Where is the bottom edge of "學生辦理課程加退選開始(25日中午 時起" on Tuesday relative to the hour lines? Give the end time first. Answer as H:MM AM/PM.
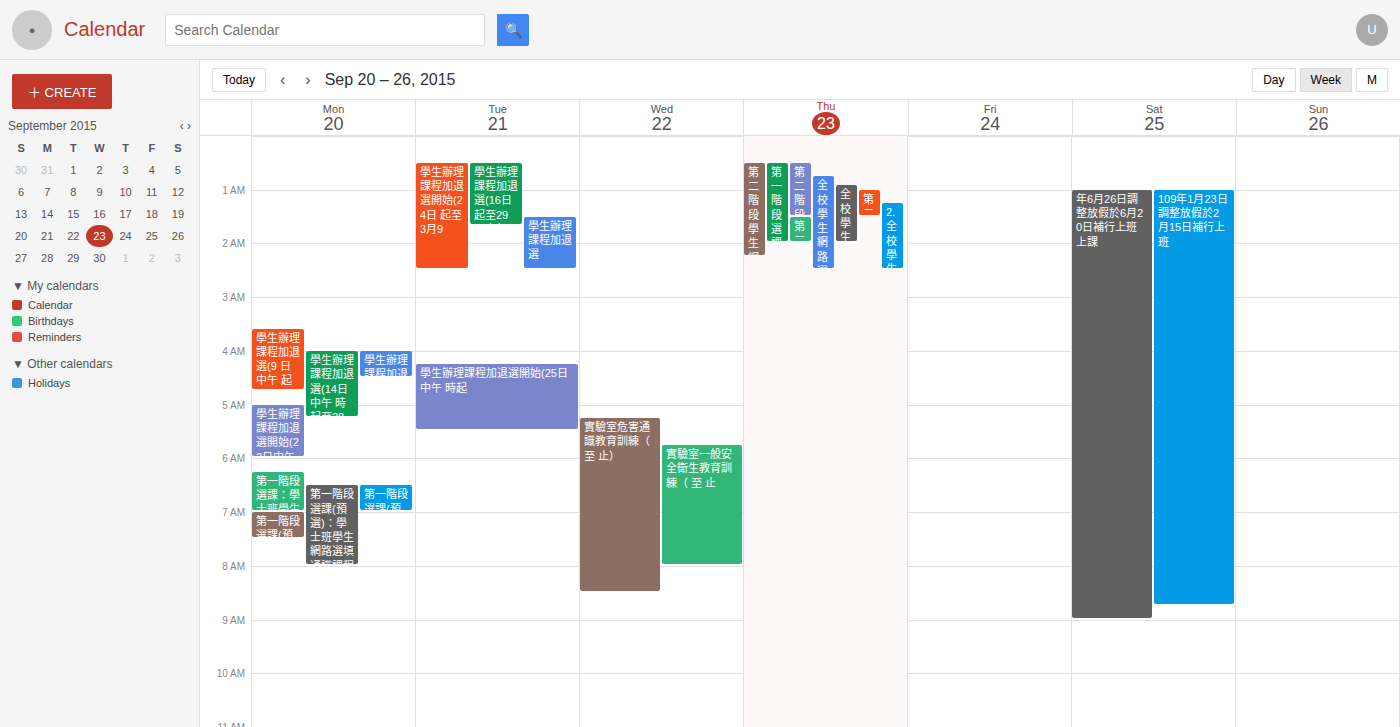
5:30 AM -- halfway between the 5 AM and 6 AM lines.